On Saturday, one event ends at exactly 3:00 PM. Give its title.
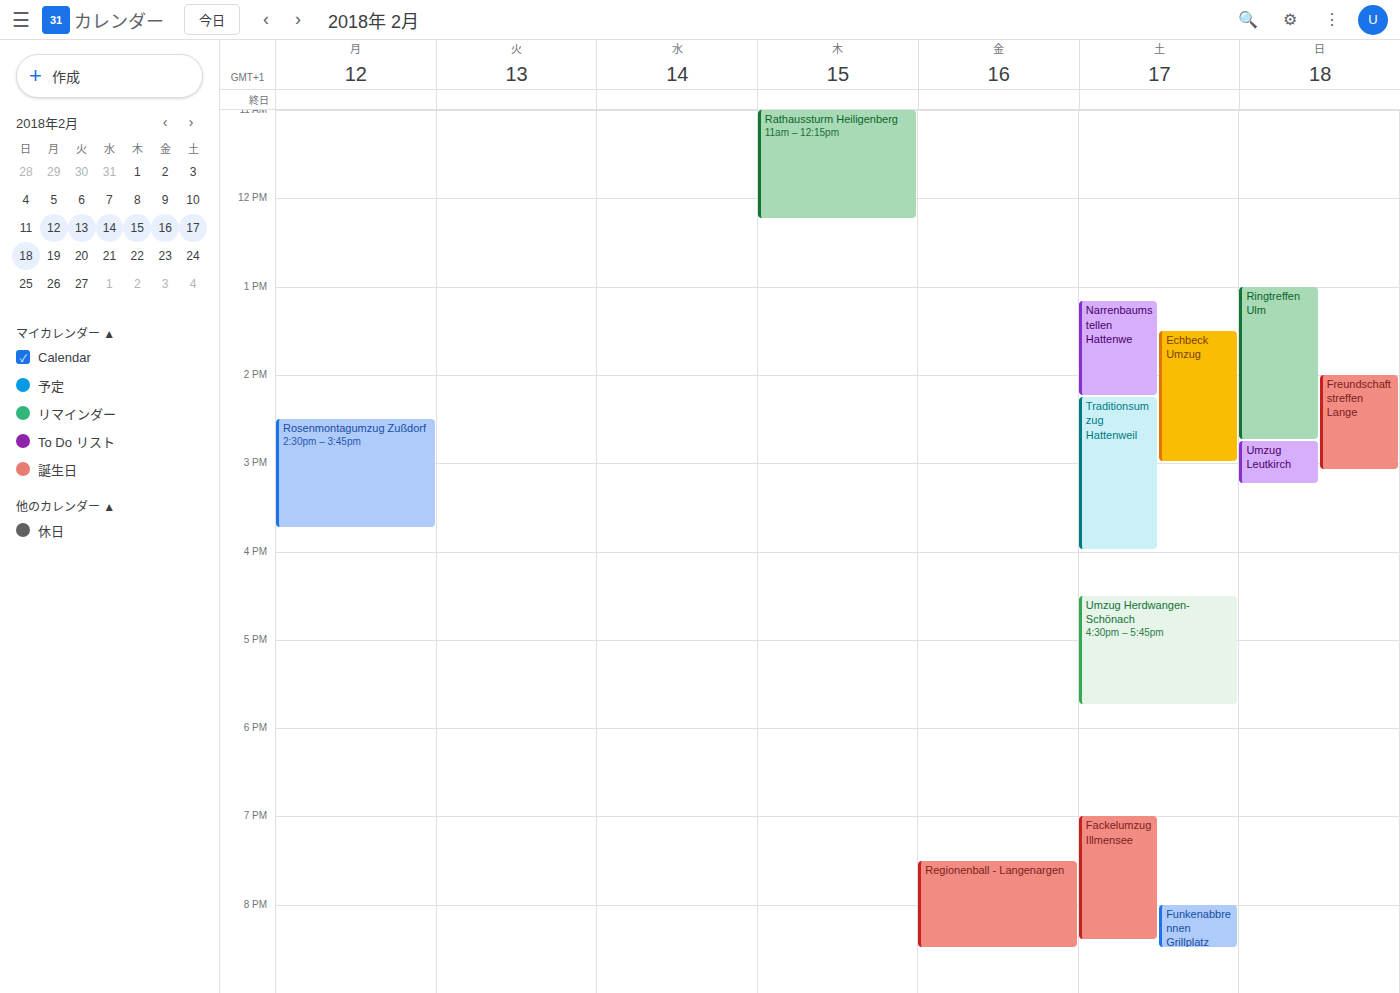
"Echbeck Umzug"